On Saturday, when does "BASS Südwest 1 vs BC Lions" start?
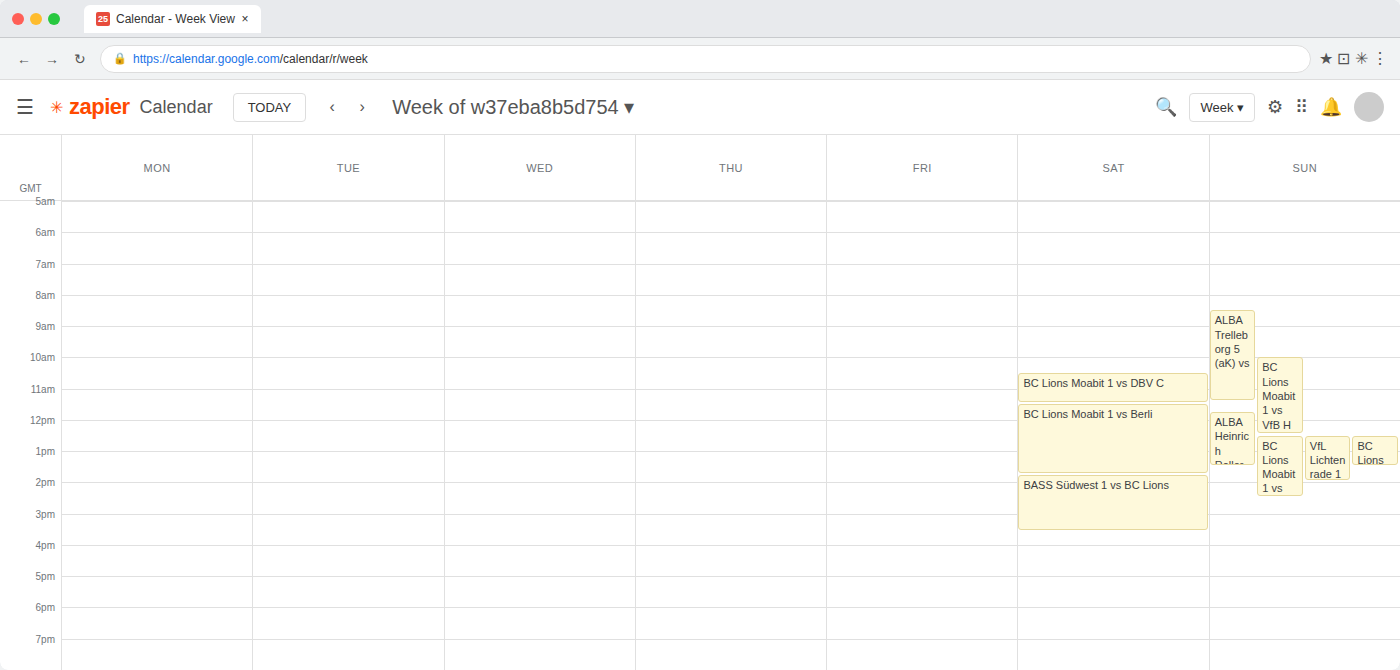
1:45 PM